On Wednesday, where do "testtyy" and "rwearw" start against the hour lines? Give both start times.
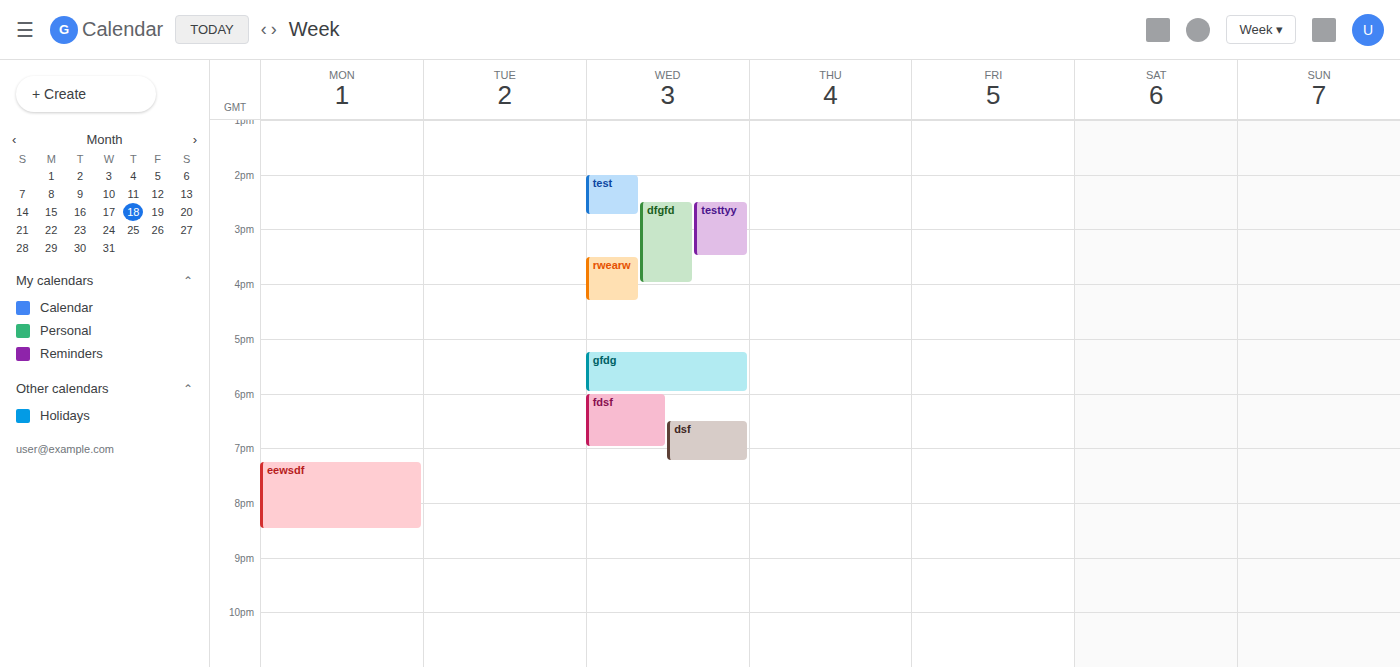
"testtyy": 2:30 PM, halfway between the 2 PM and 3 PM lines. "rwearw": 3:30 PM, halfway between the 3 PM and 4 PM lines.